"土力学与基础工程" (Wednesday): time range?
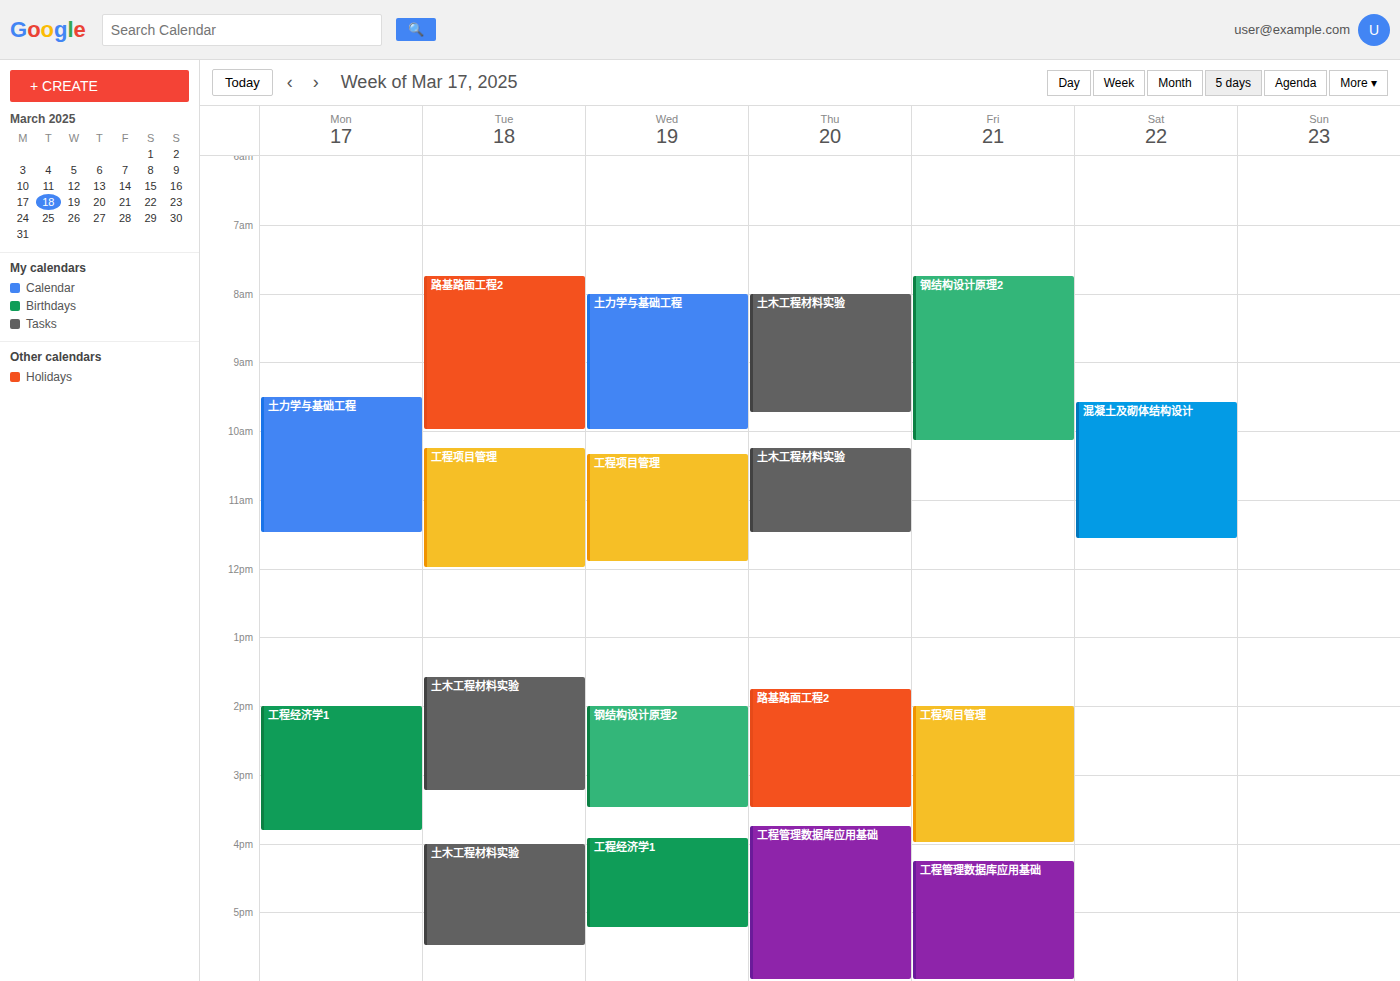
8:00 AM to 10:00 AM